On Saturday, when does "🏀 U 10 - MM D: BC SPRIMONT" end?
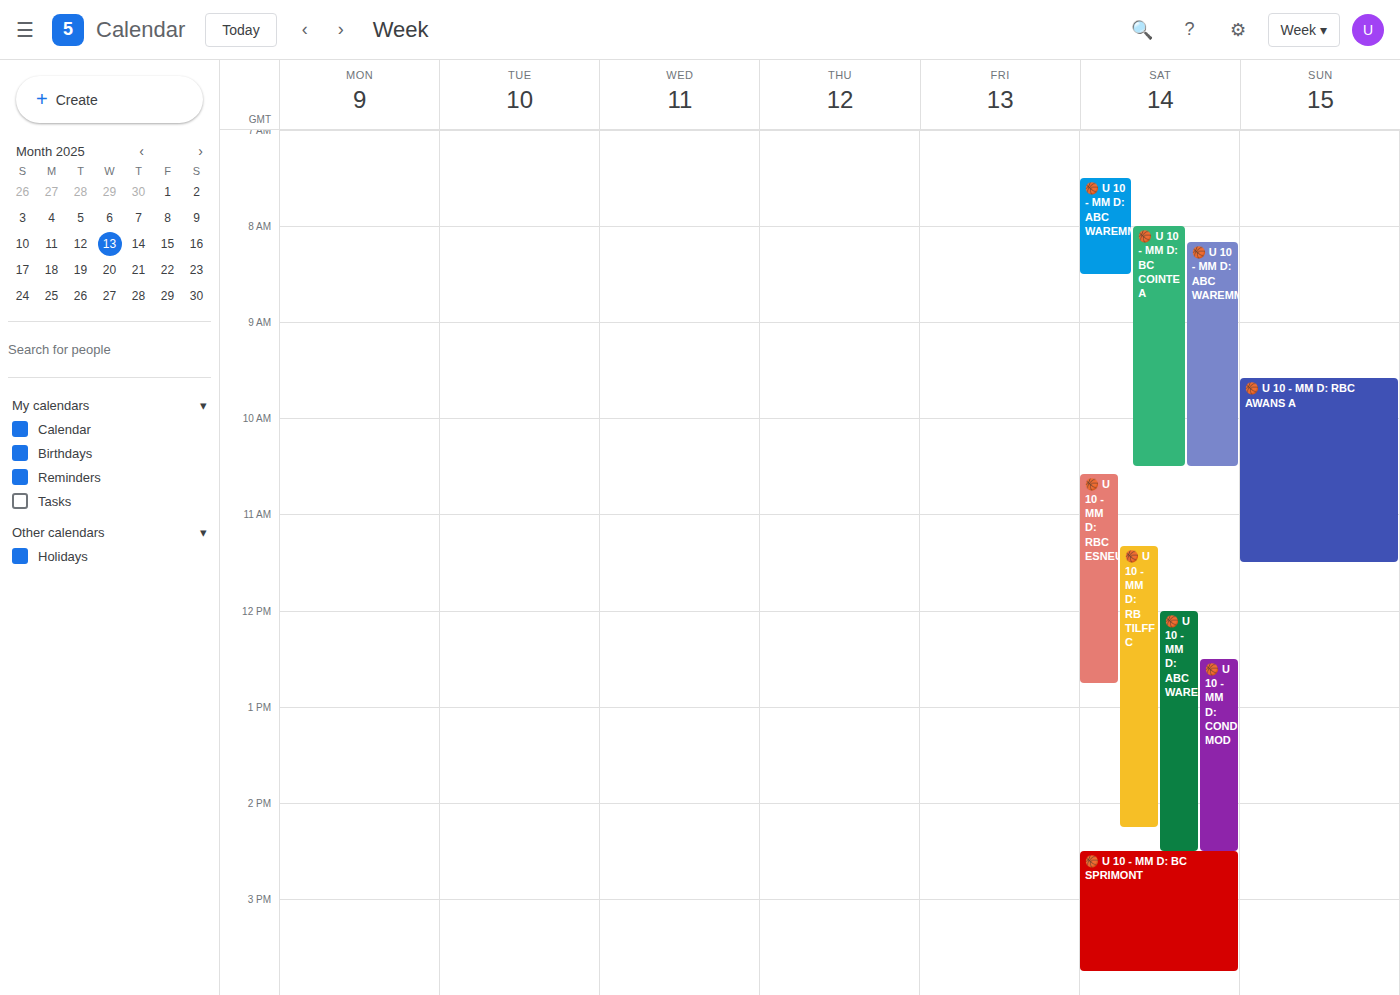
3:45 PM